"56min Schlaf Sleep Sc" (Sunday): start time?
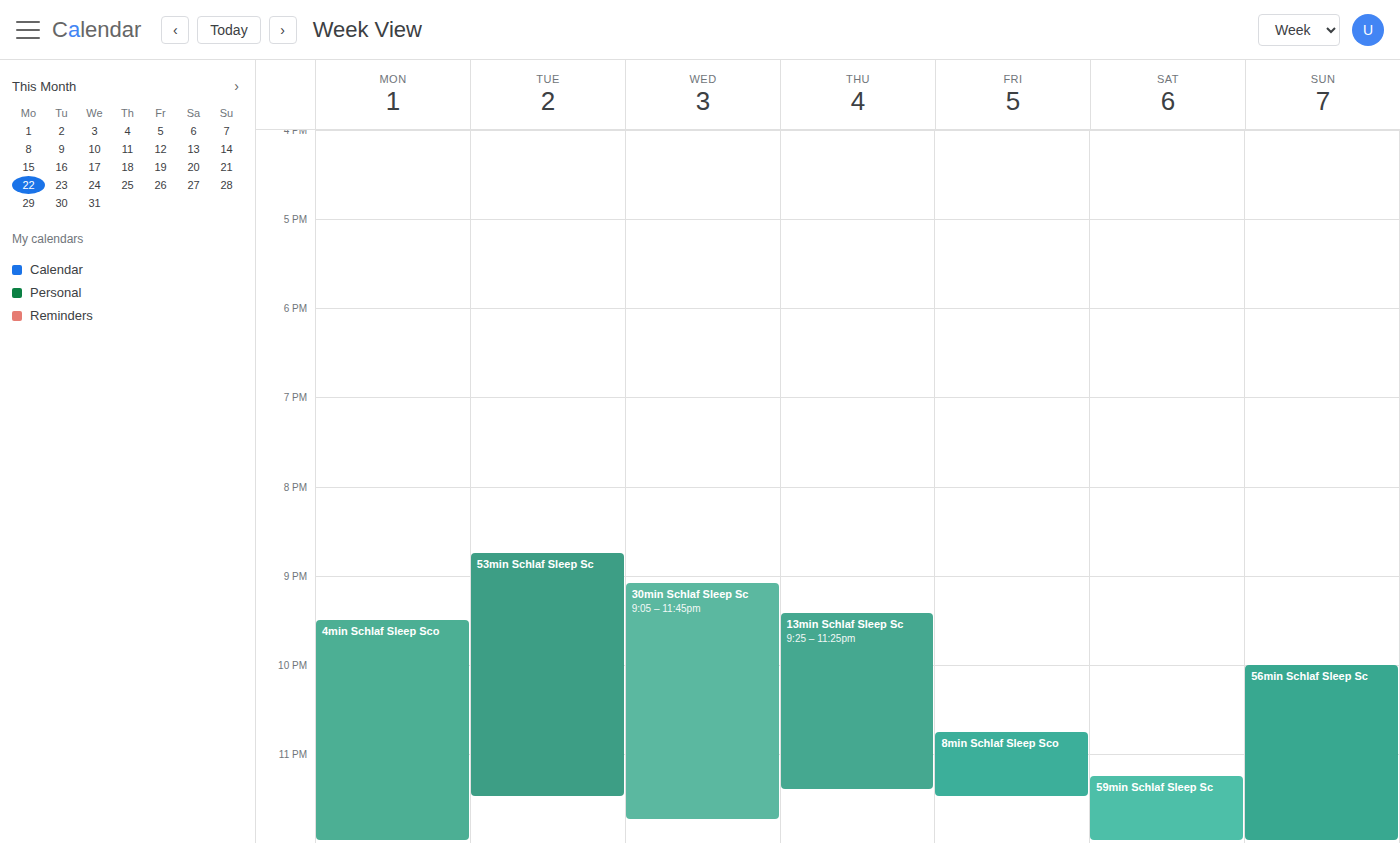
10:00 PM